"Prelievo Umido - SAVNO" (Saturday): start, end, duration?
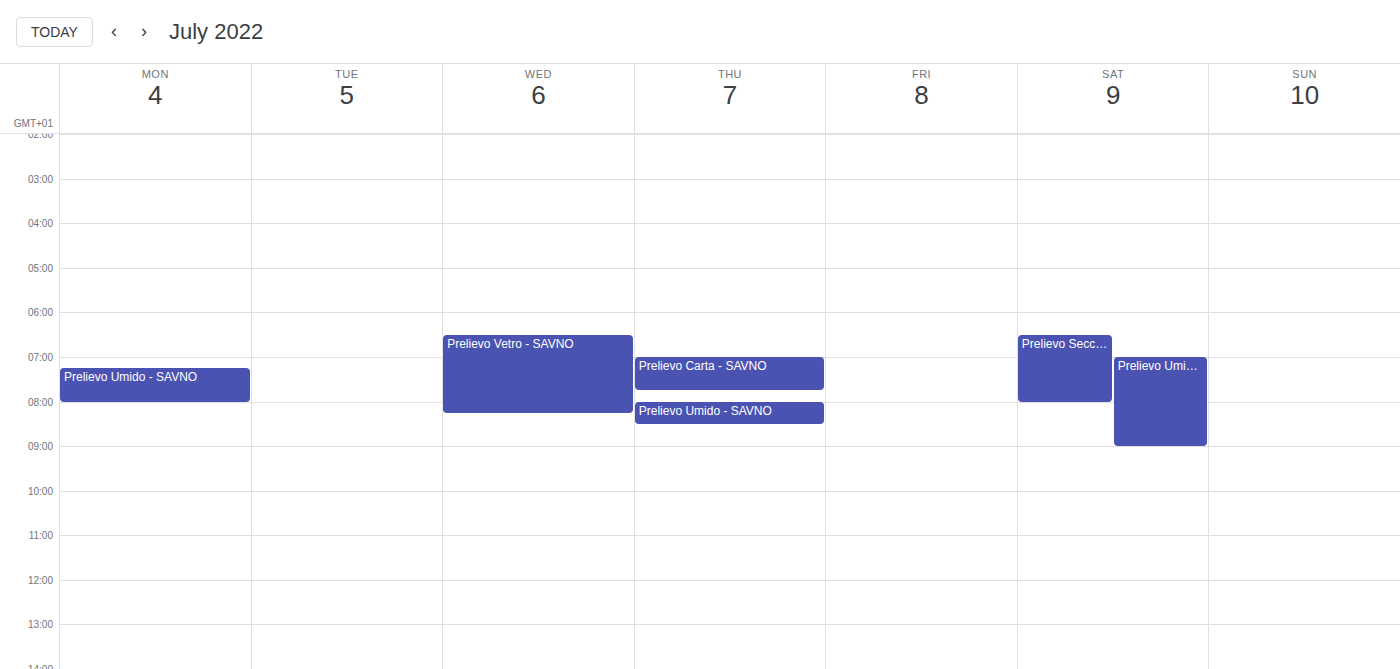
7:00 AM to 9:00 AM, 2 hours